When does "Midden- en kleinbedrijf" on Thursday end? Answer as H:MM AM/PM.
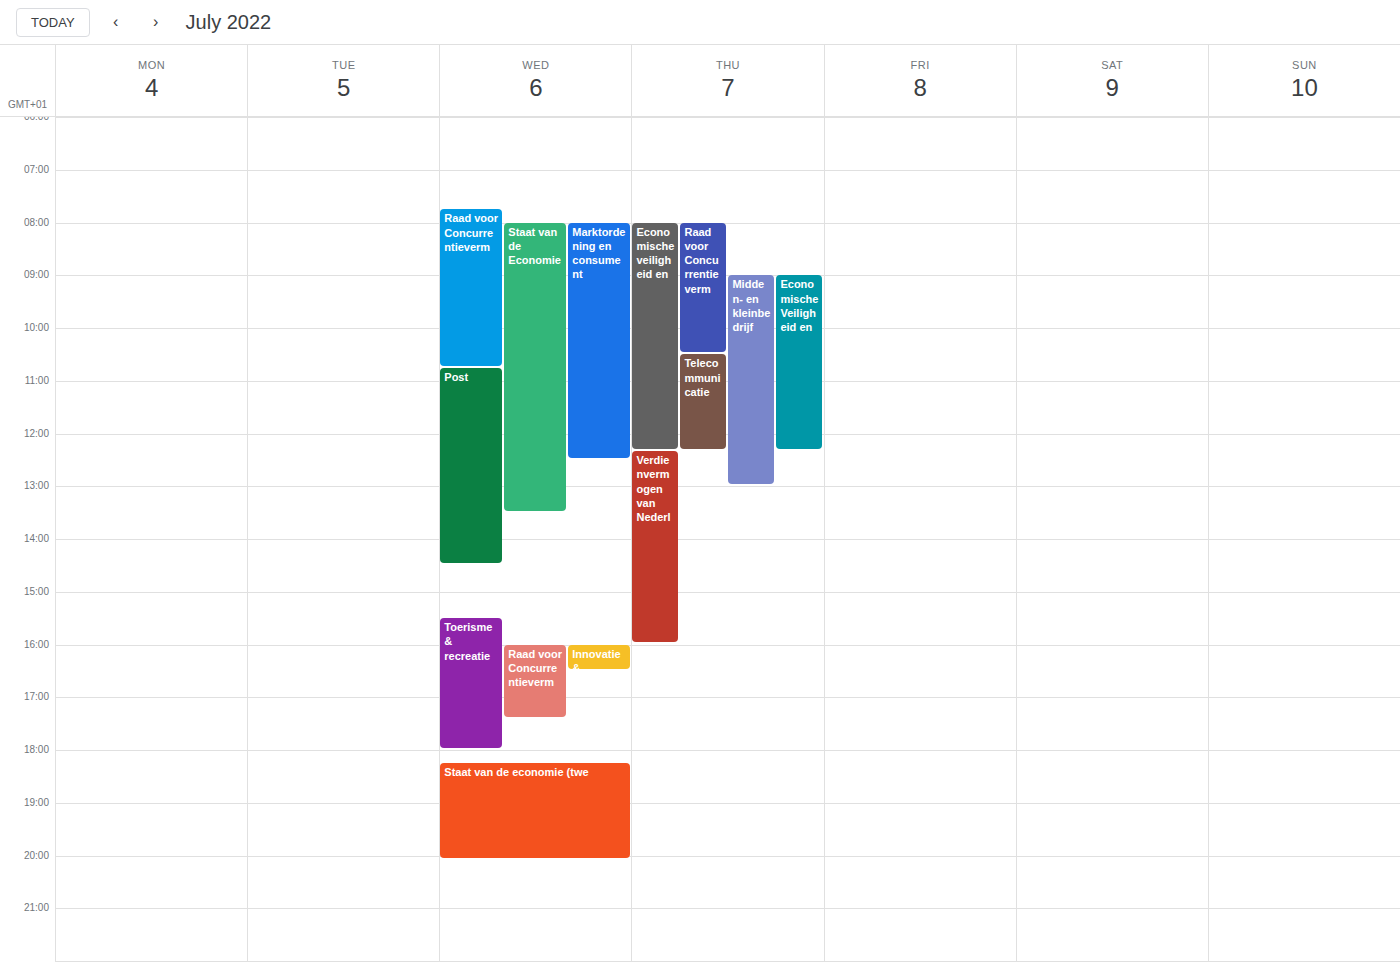
1:00 PM